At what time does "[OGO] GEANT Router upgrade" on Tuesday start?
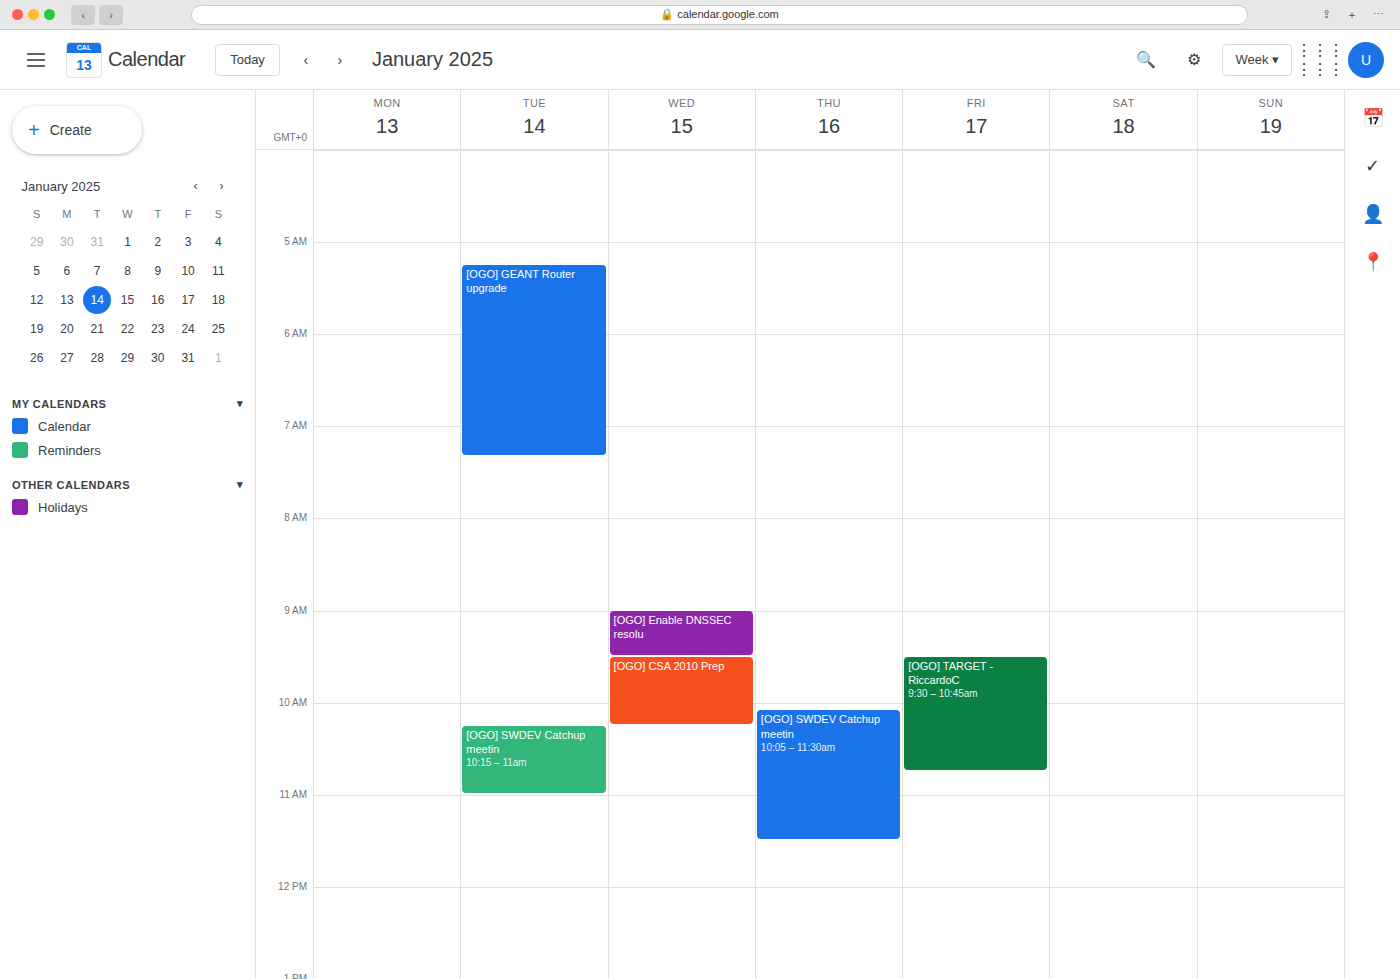
5:15 AM